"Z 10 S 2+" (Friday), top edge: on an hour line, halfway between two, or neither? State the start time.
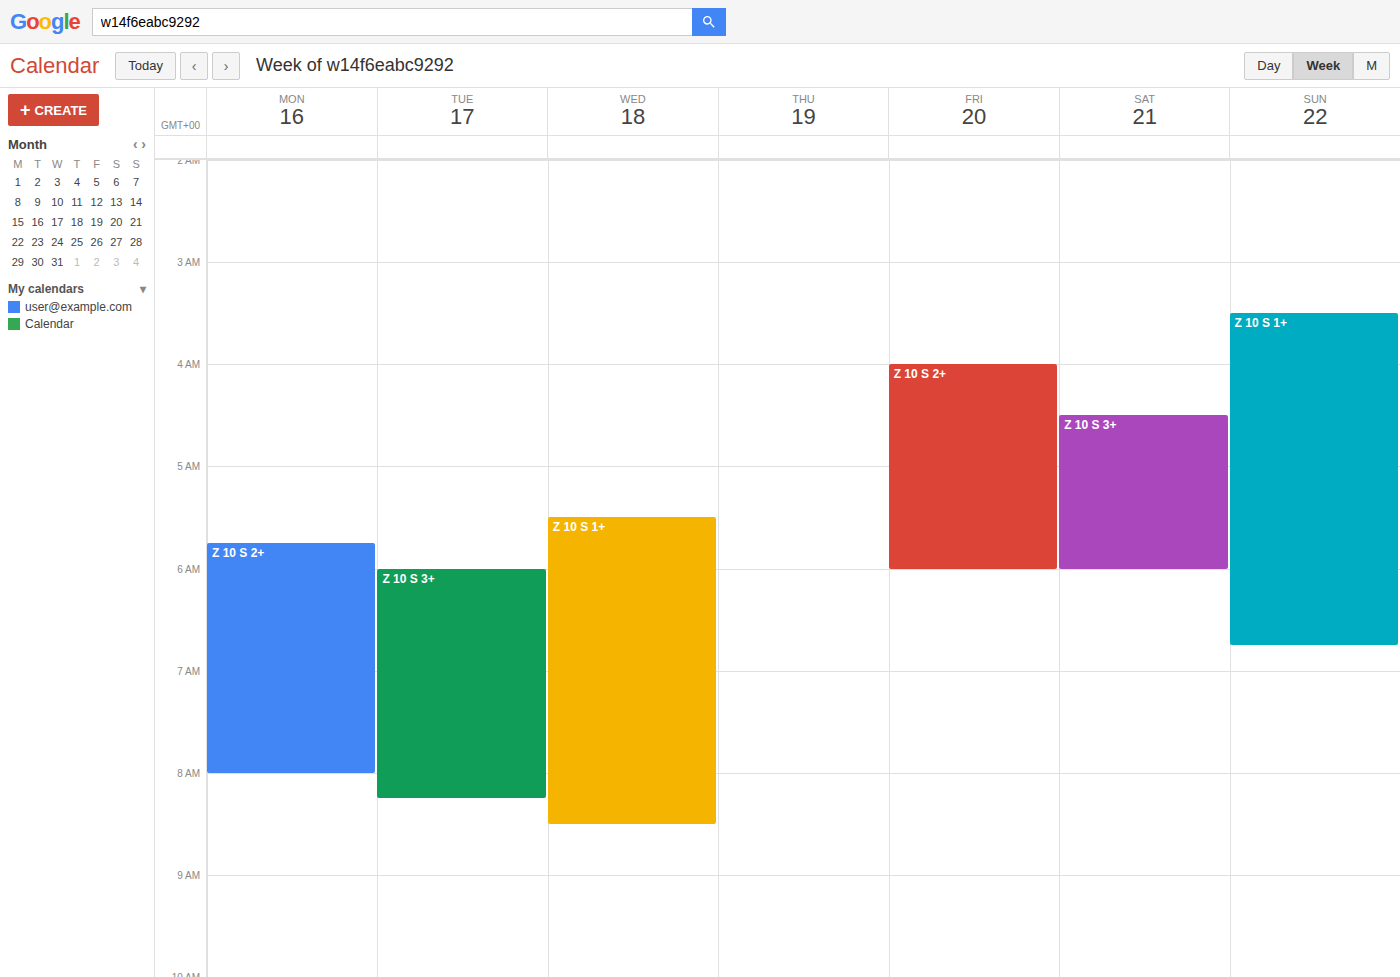
4:00 AM -- exactly on the 4 AM line.